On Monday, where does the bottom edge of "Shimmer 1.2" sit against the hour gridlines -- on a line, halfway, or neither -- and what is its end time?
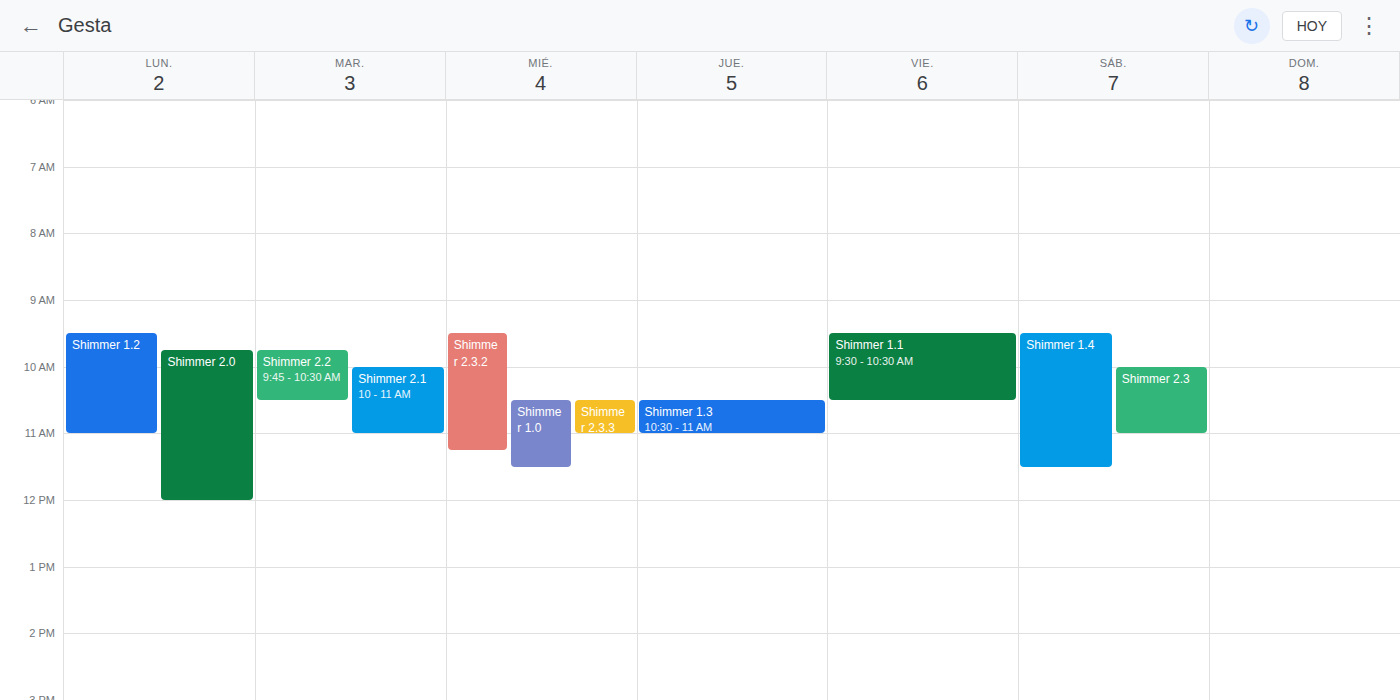
11:00 AM -- exactly on the 11 AM line.